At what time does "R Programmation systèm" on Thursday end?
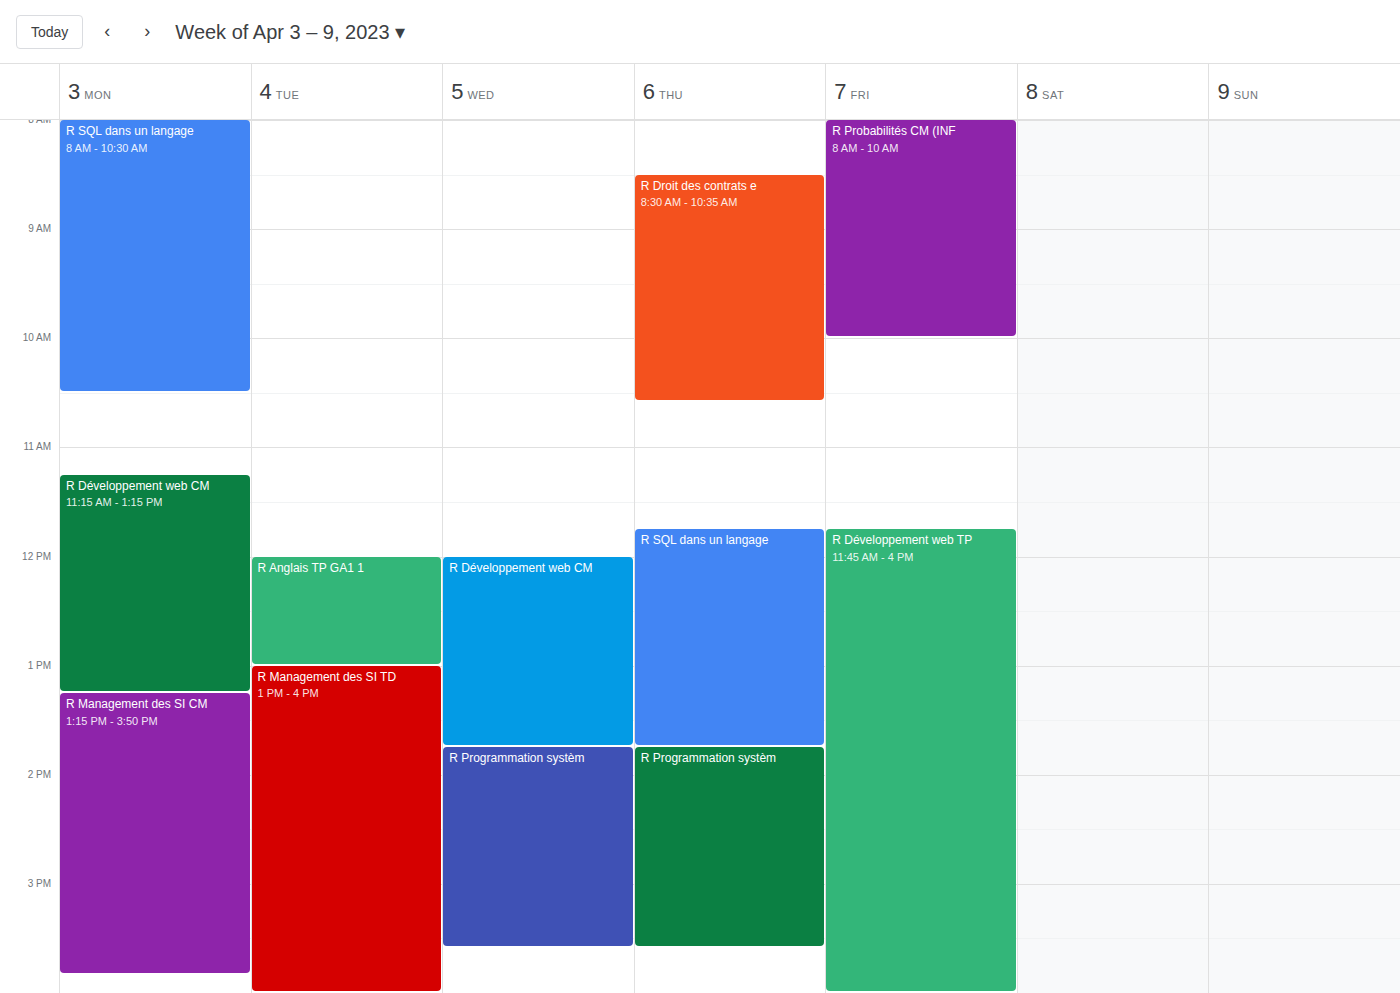
3:35 PM